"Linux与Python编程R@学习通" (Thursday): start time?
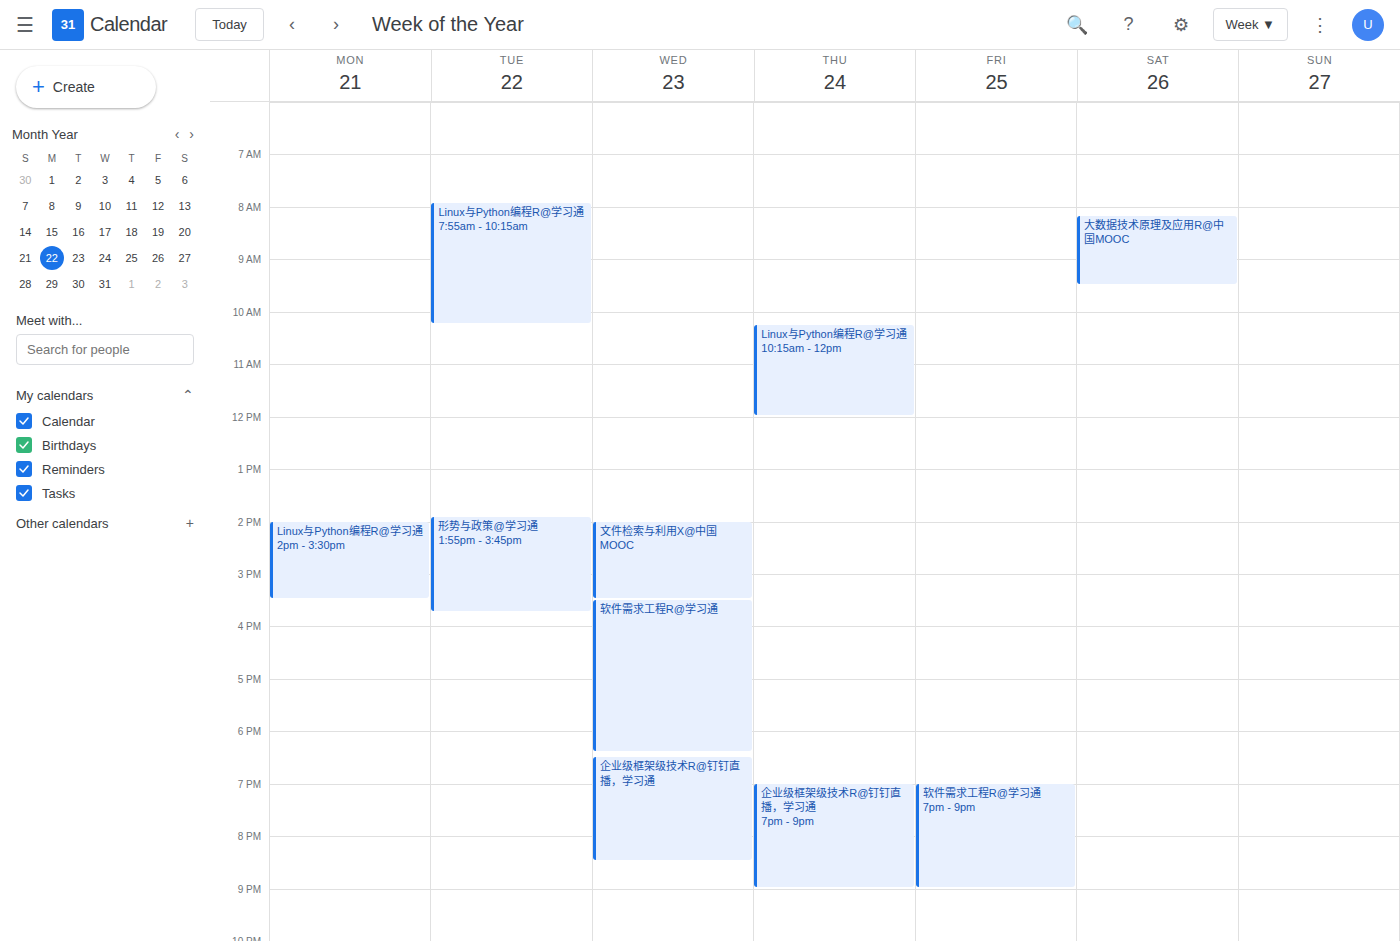
10:15 AM